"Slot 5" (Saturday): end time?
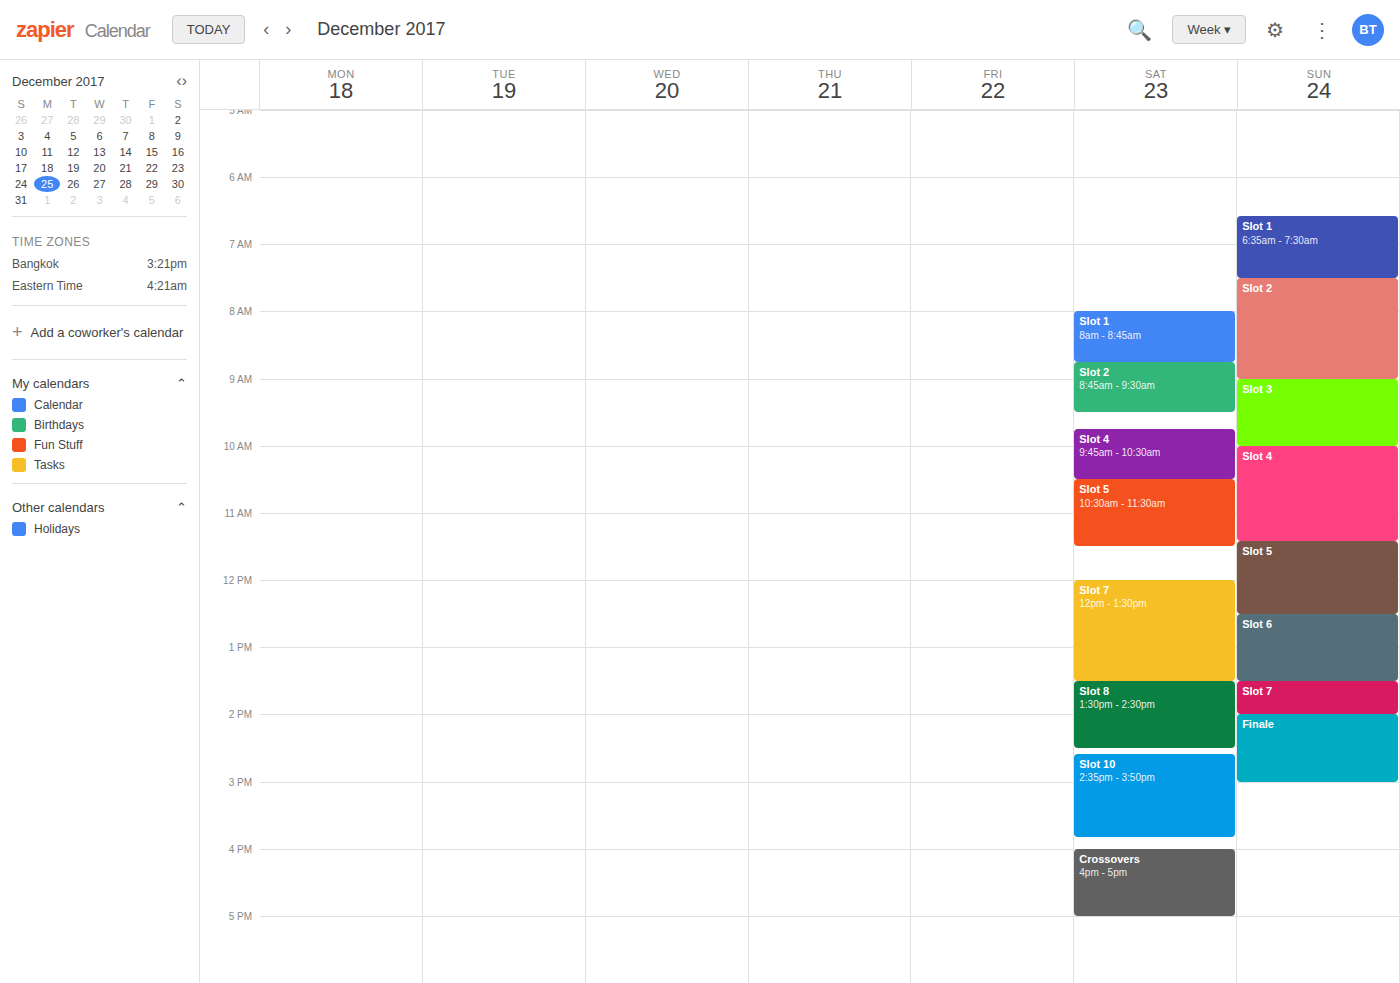
11:30 AM